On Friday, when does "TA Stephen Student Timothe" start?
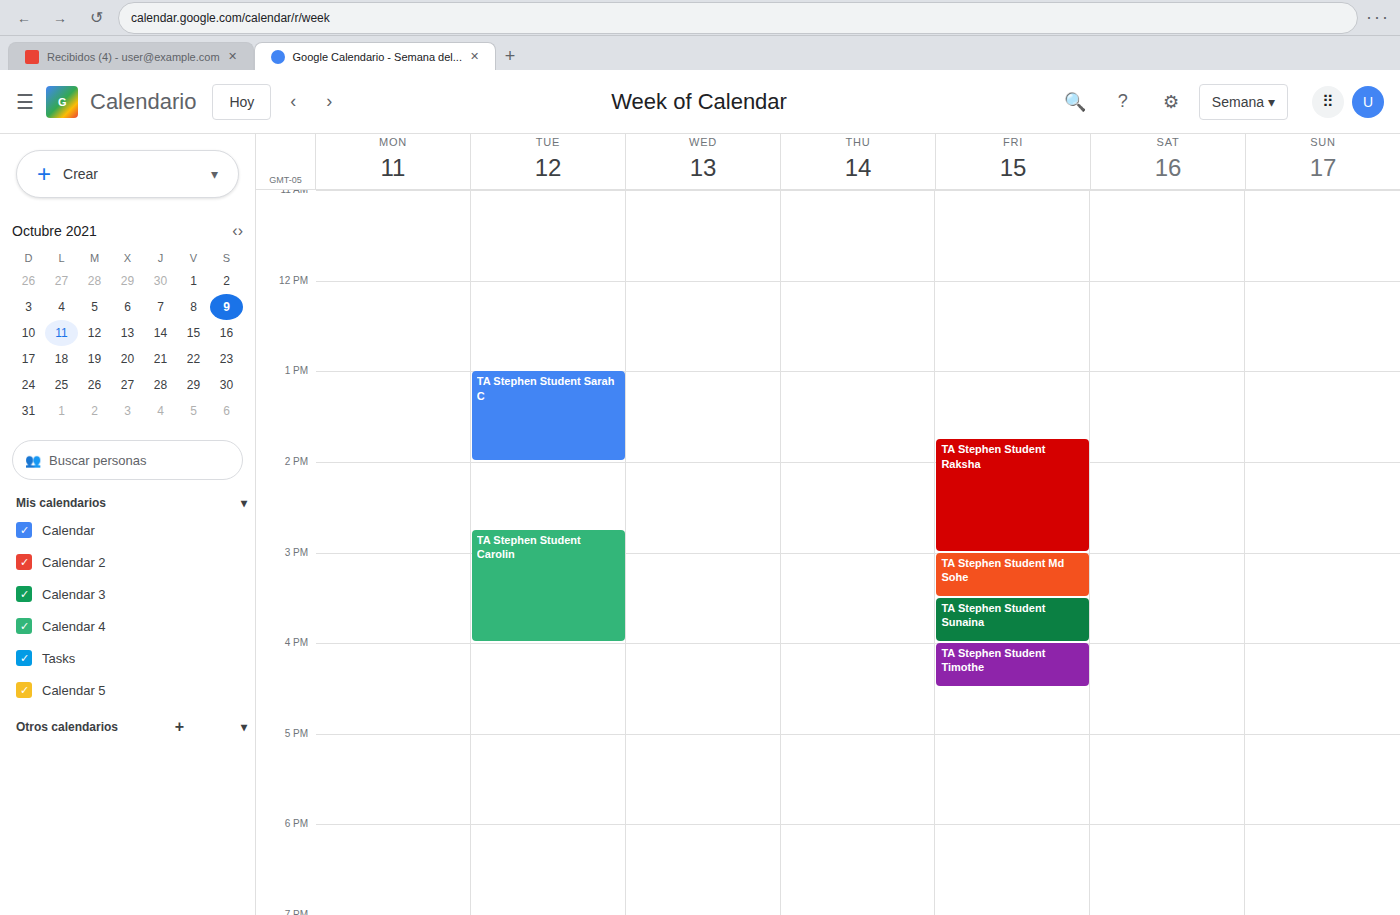
4:00 PM